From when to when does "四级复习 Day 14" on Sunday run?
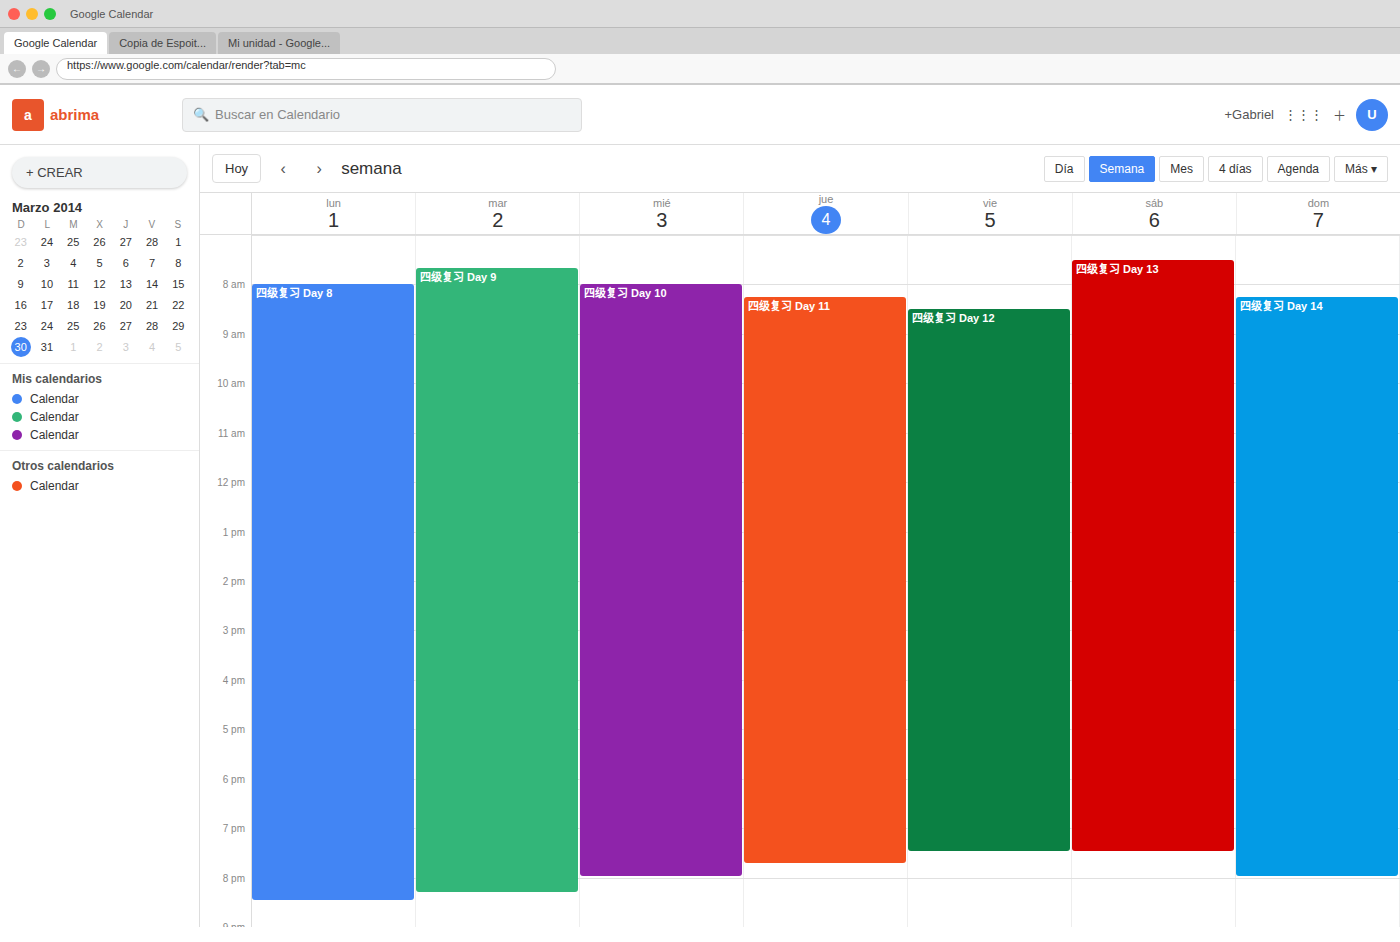
8:15 AM to 8:00 PM